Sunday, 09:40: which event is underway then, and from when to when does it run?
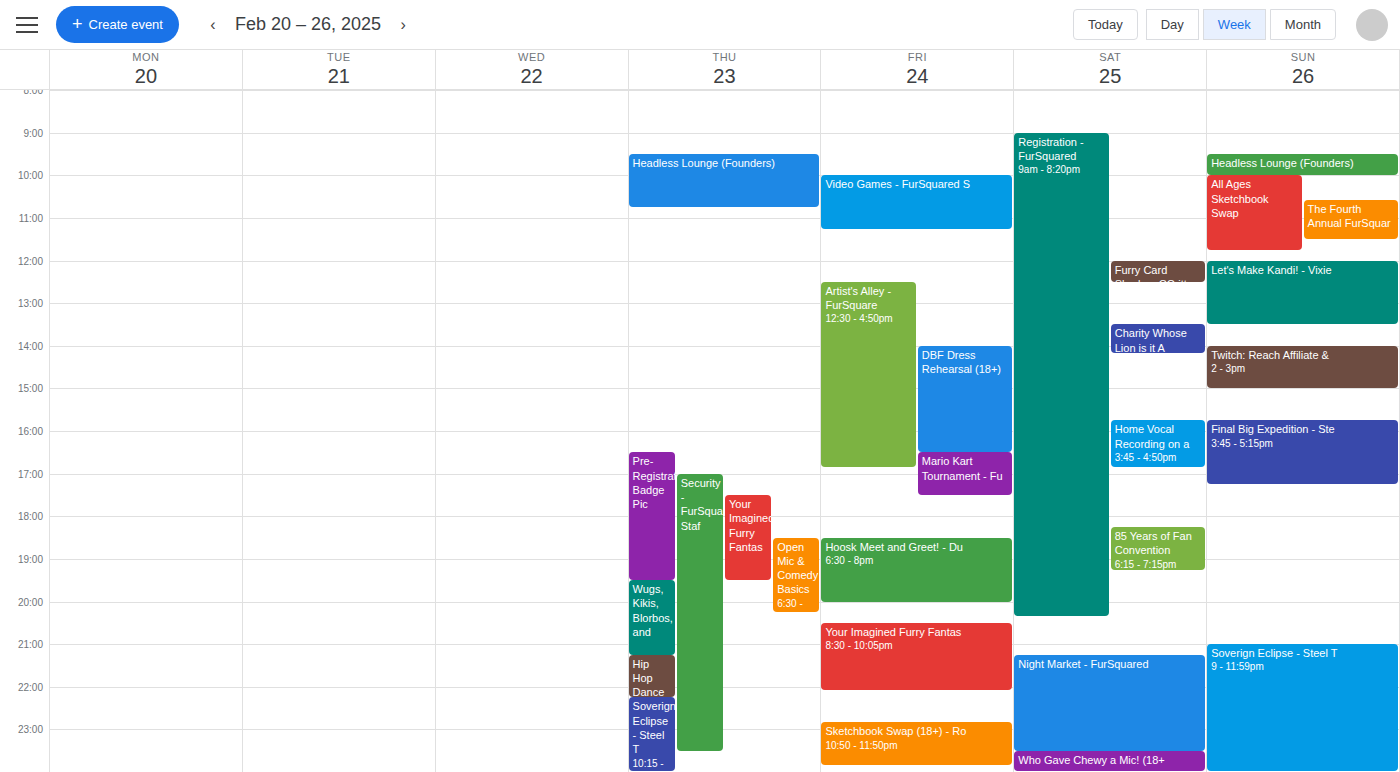
"Headless Lounge (Founders)", 09:30 to 10:00